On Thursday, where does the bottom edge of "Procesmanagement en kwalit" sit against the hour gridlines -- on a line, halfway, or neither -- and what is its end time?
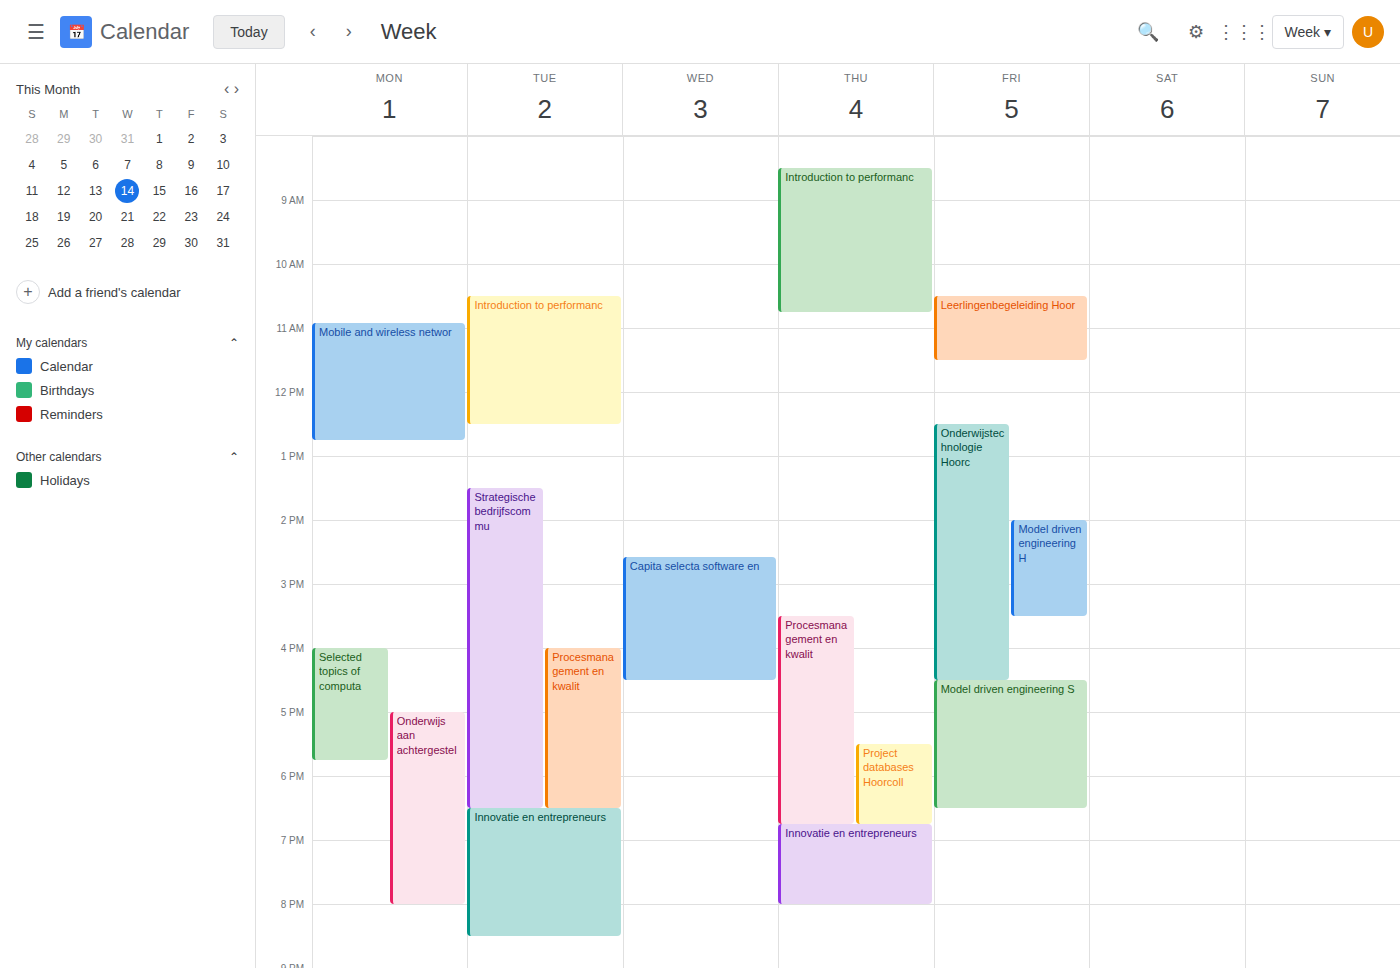
6:45 PM -- neither: three quarters of the way from the 6 PM line to the 7 PM line.